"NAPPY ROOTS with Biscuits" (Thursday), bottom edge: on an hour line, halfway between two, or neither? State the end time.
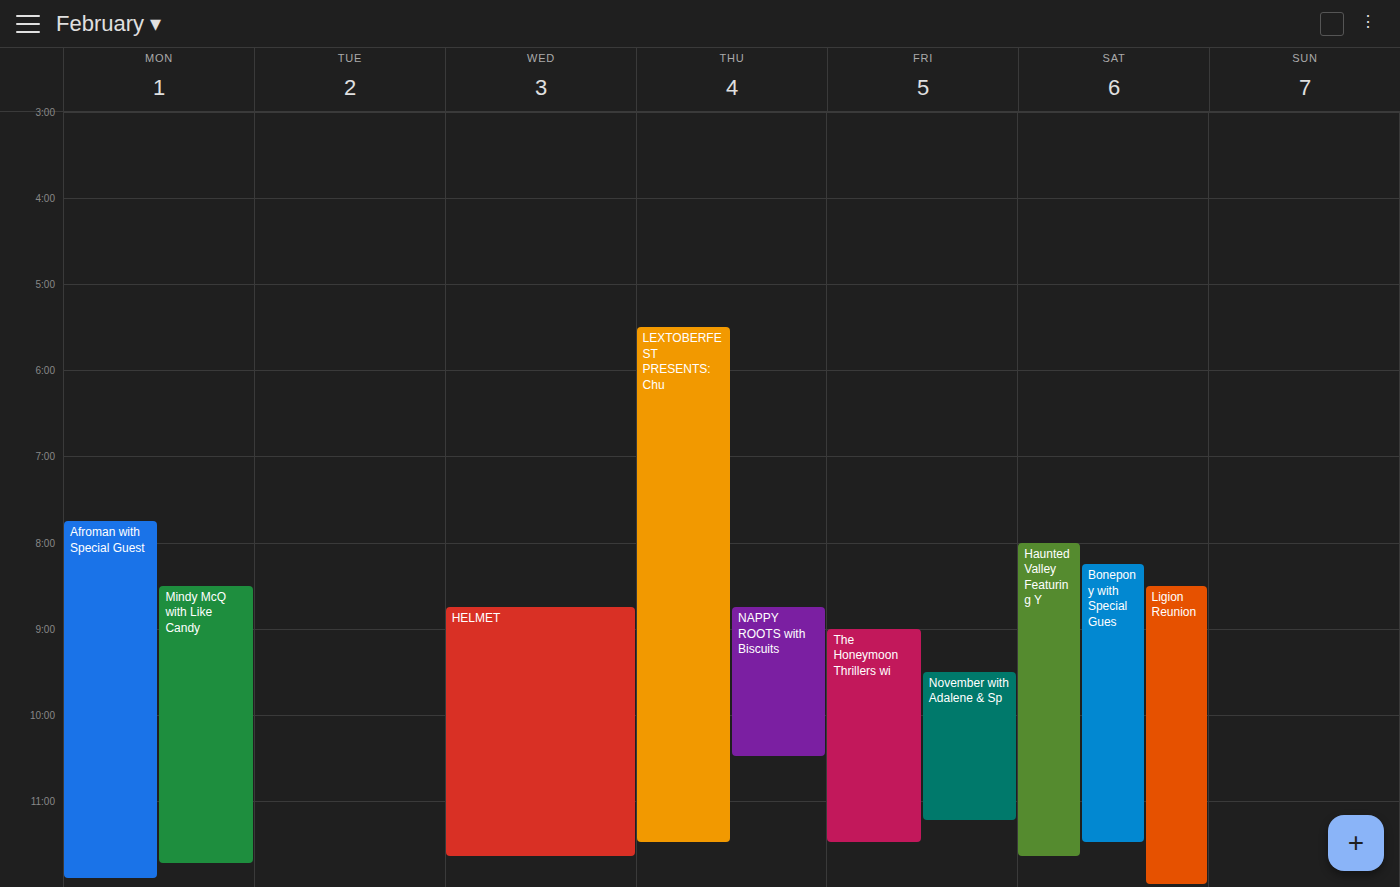
10:30 PM -- halfway between the 10 PM and 11 PM lines.